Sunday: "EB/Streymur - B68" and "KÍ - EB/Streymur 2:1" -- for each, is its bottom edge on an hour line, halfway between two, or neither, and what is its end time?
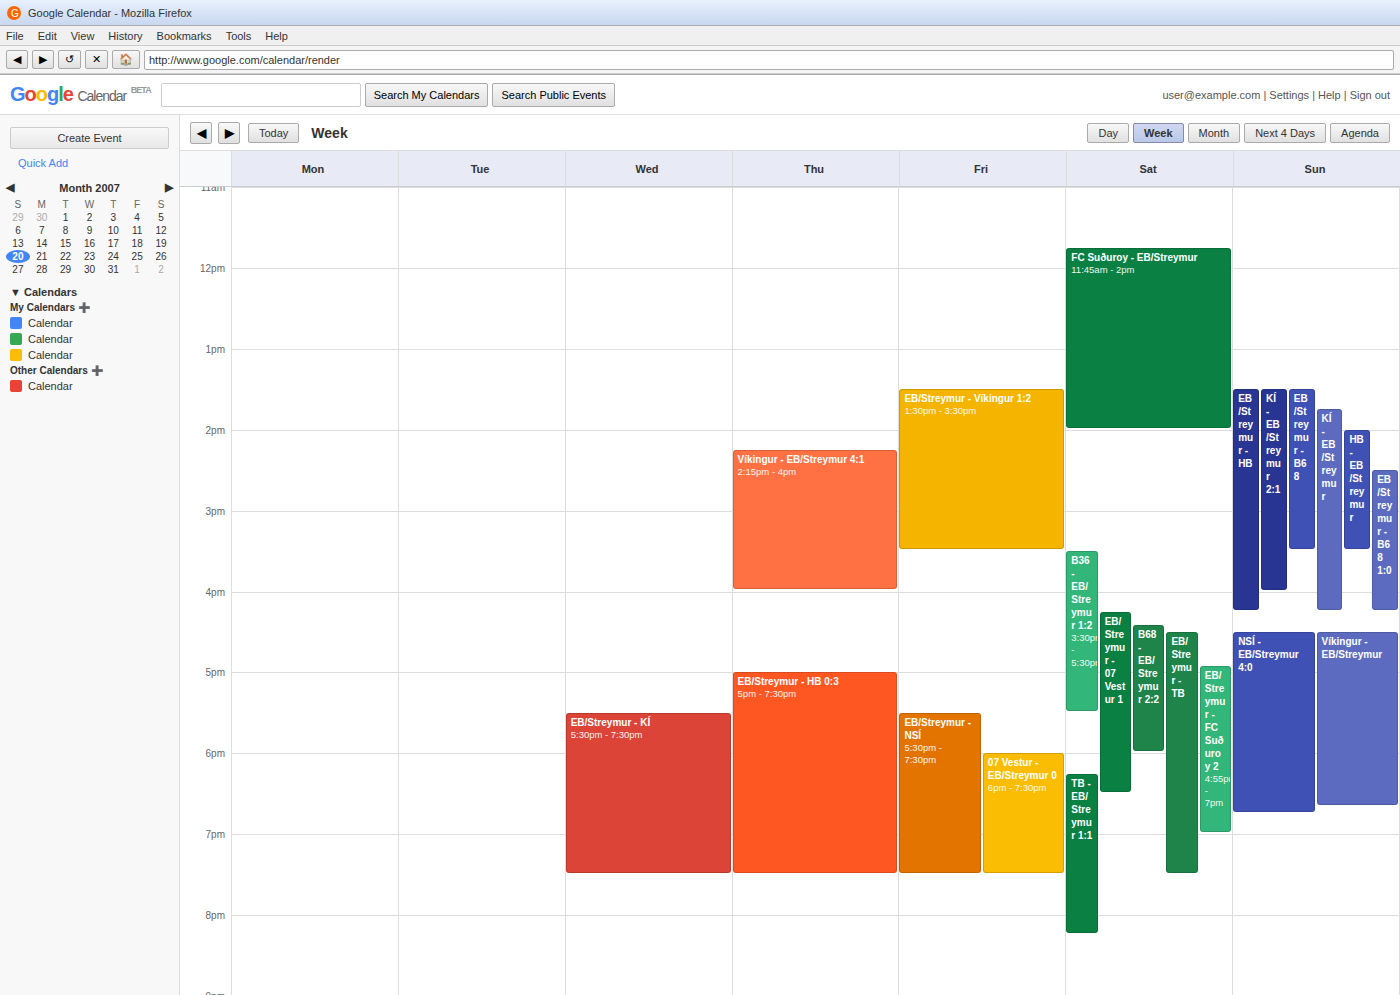
"EB/Streymur - B68": 3:30 PM, halfway between the 3 PM and 4 PM lines. "KÍ - EB/Streymur 2:1": 4:00 PM, exactly on the 4 PM line.